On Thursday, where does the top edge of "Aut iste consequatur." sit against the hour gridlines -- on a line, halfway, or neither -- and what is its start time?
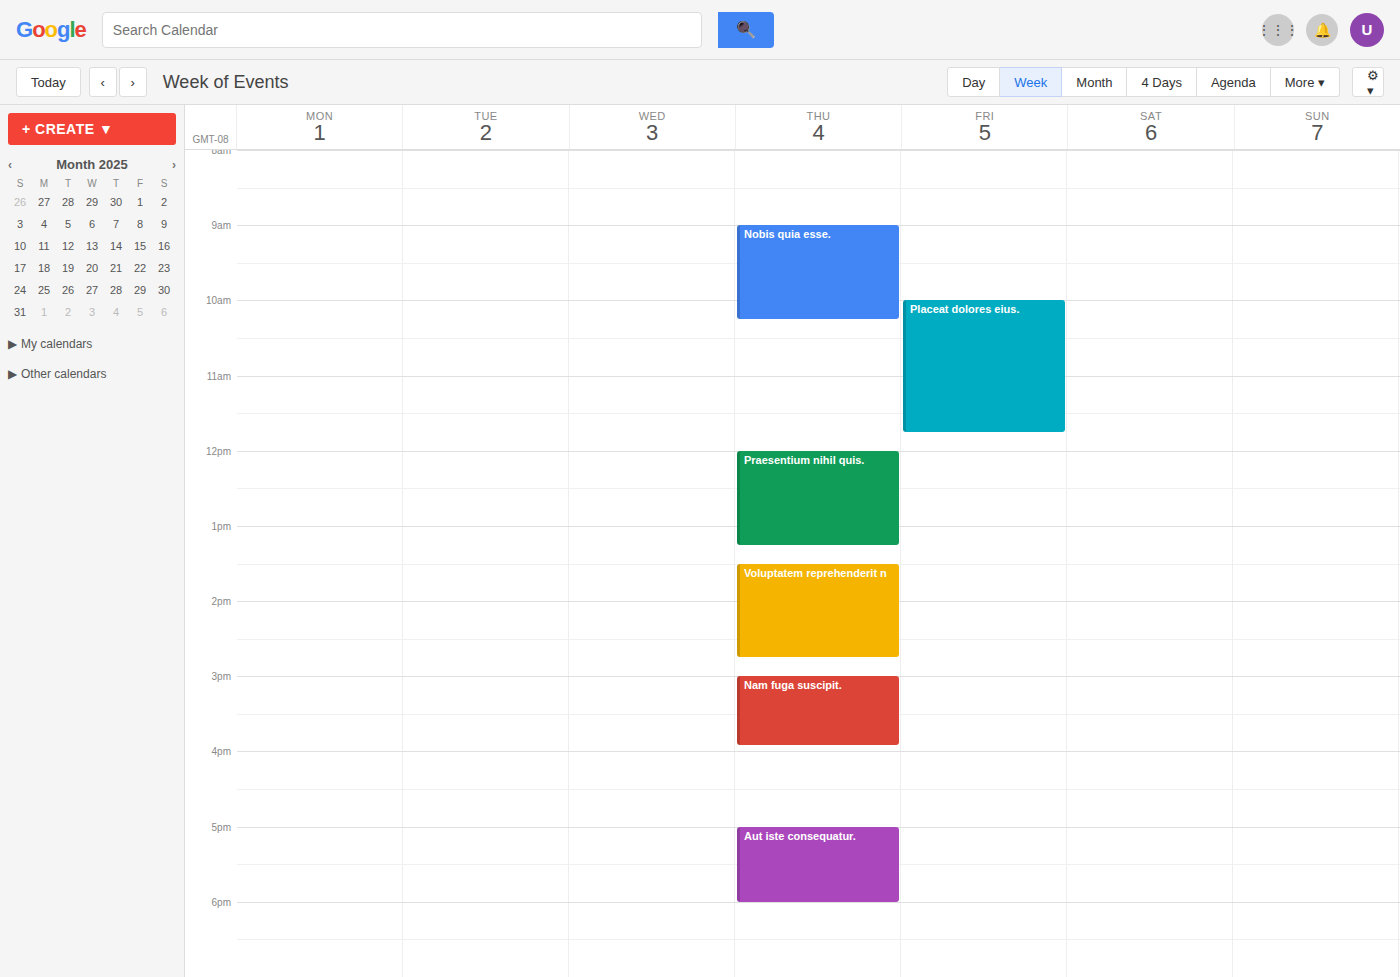
5:00 PM -- exactly on the 5 PM line.